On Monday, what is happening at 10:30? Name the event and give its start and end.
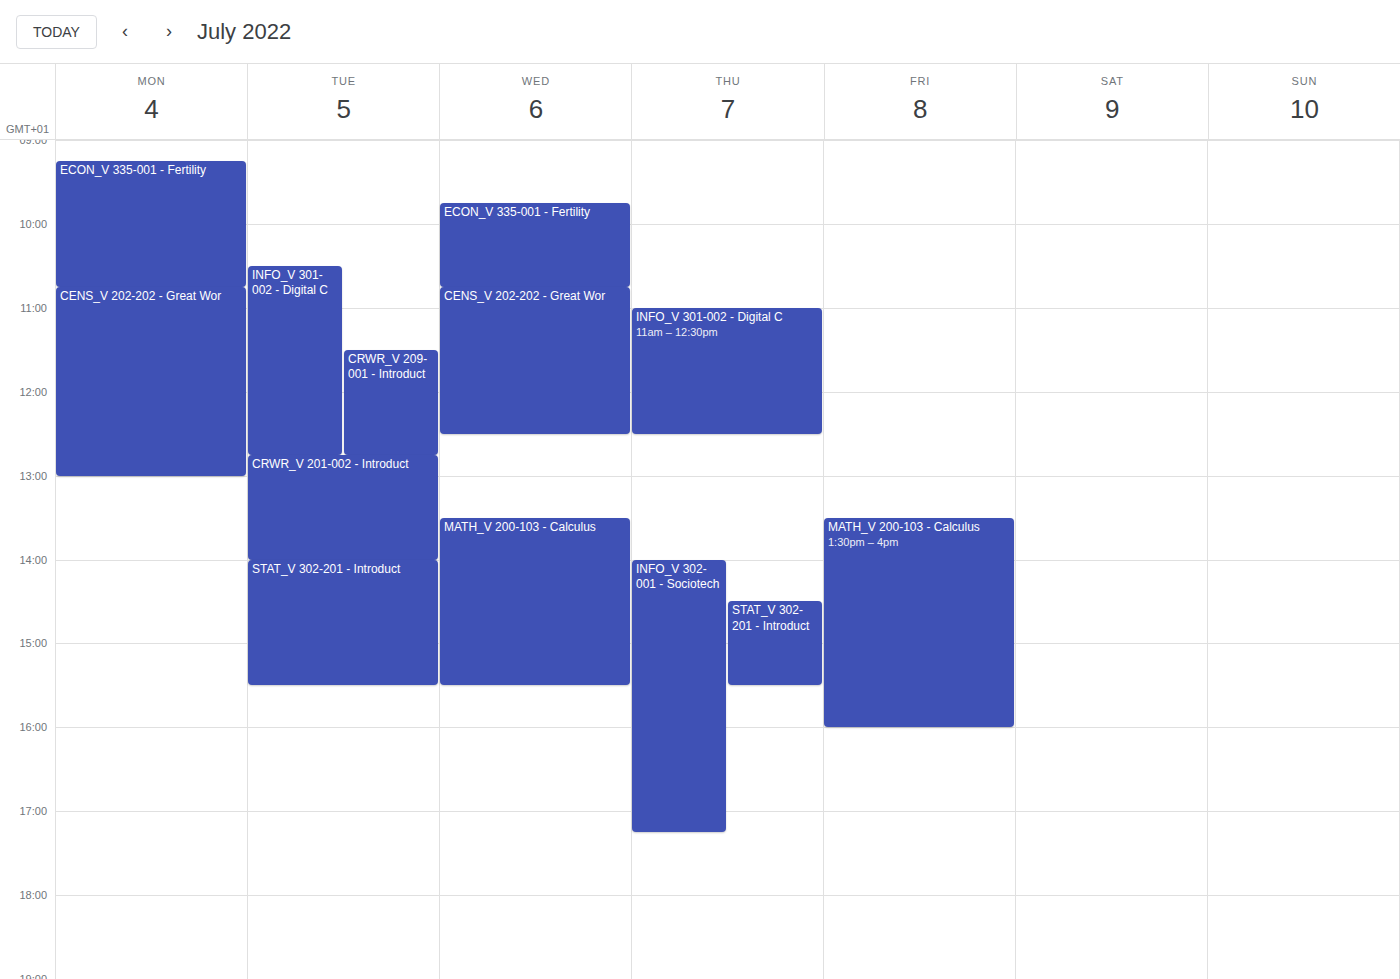
"ECON_V 335-001 - Fertility", 09:15 to 10:45